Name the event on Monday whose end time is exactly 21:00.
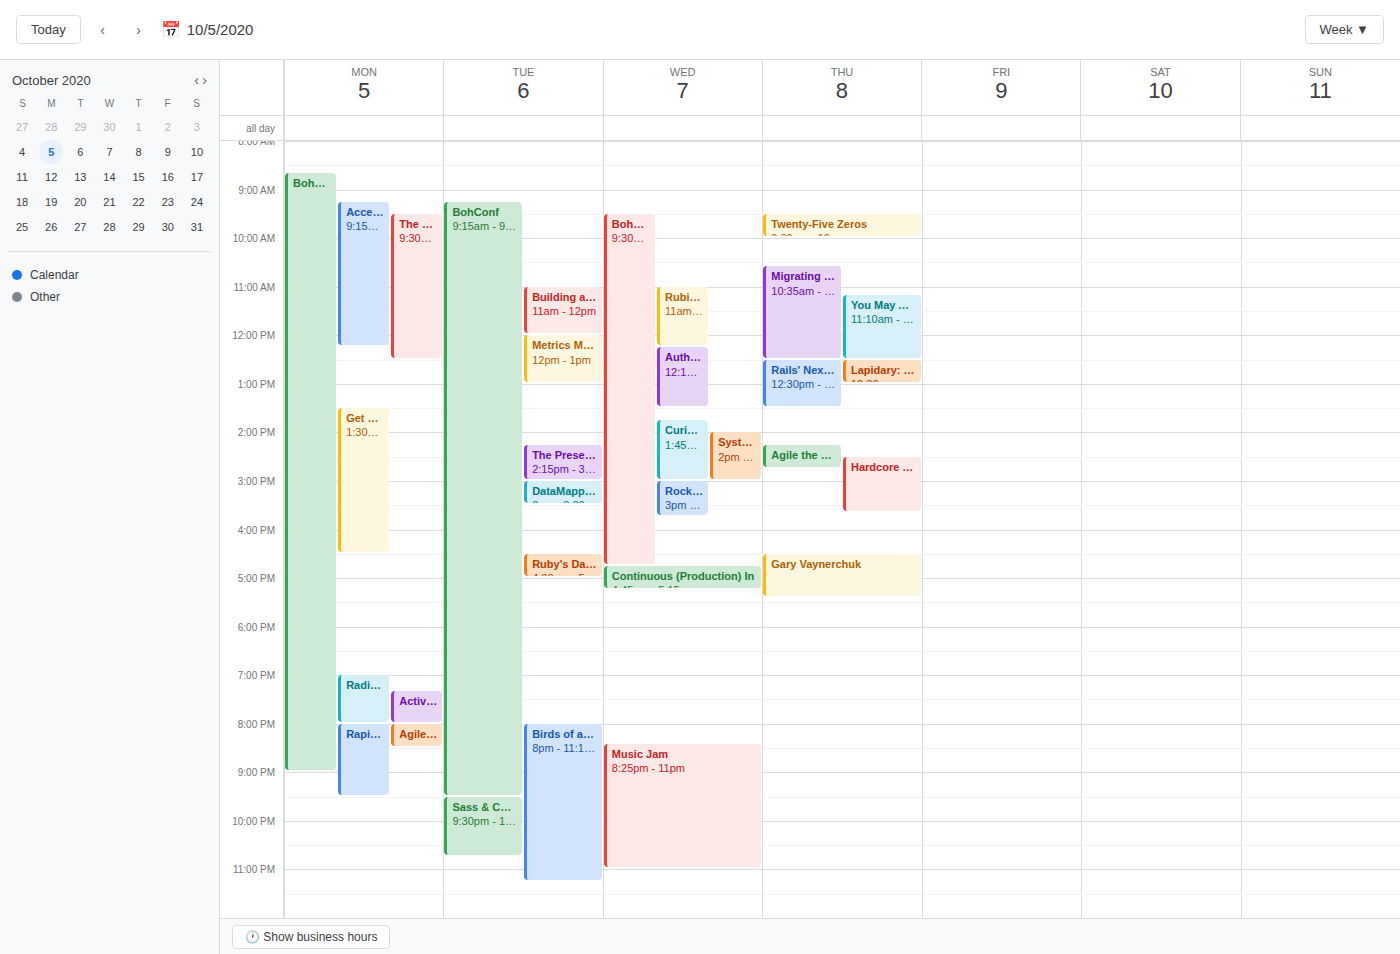
"BohConf"